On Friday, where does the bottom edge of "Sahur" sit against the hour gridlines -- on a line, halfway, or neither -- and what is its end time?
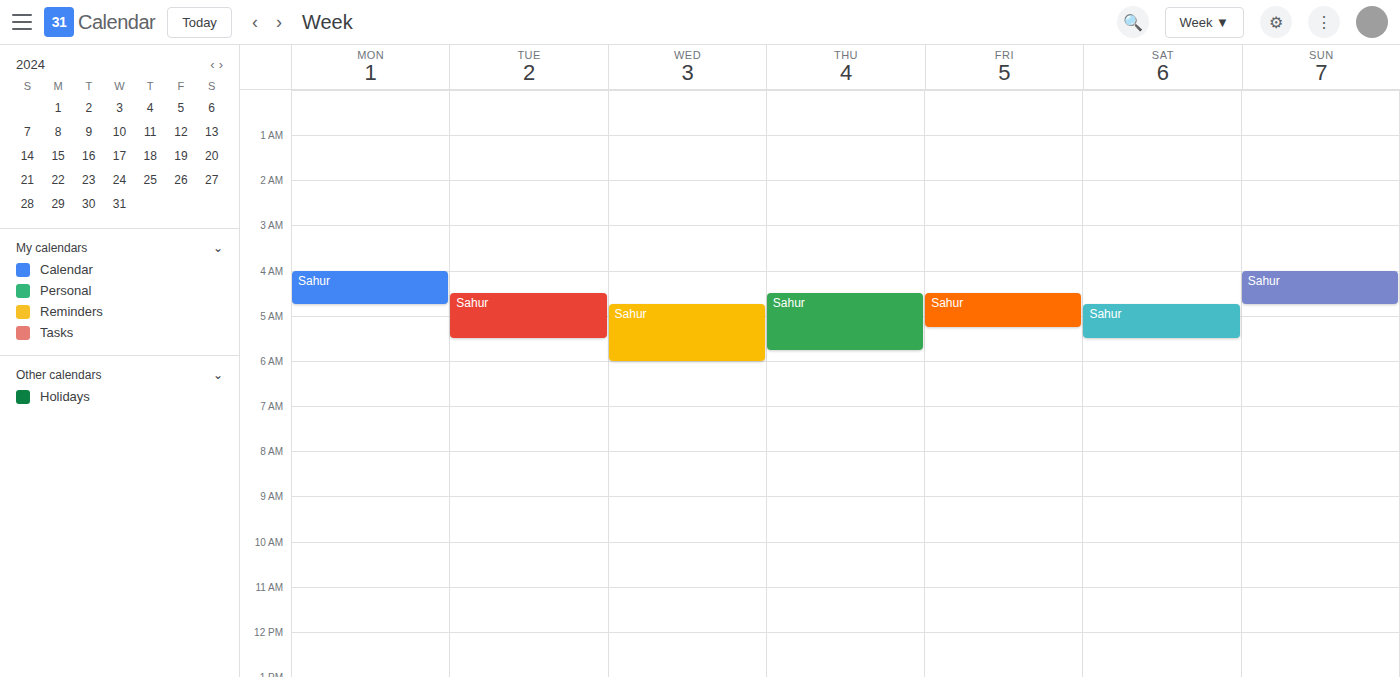
5:15 AM -- neither: a quarter of the way from the 5 AM line to the 6 AM line.